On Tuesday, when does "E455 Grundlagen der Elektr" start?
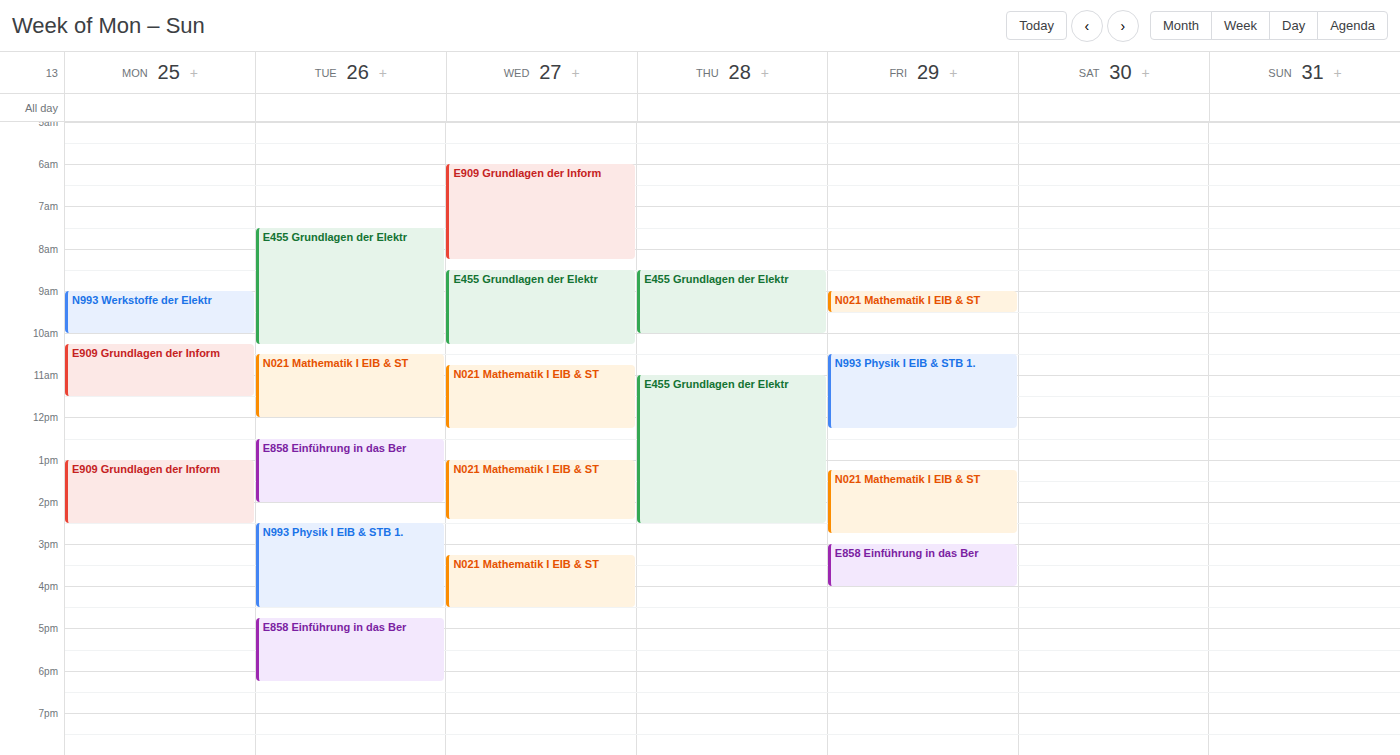
7:30 AM